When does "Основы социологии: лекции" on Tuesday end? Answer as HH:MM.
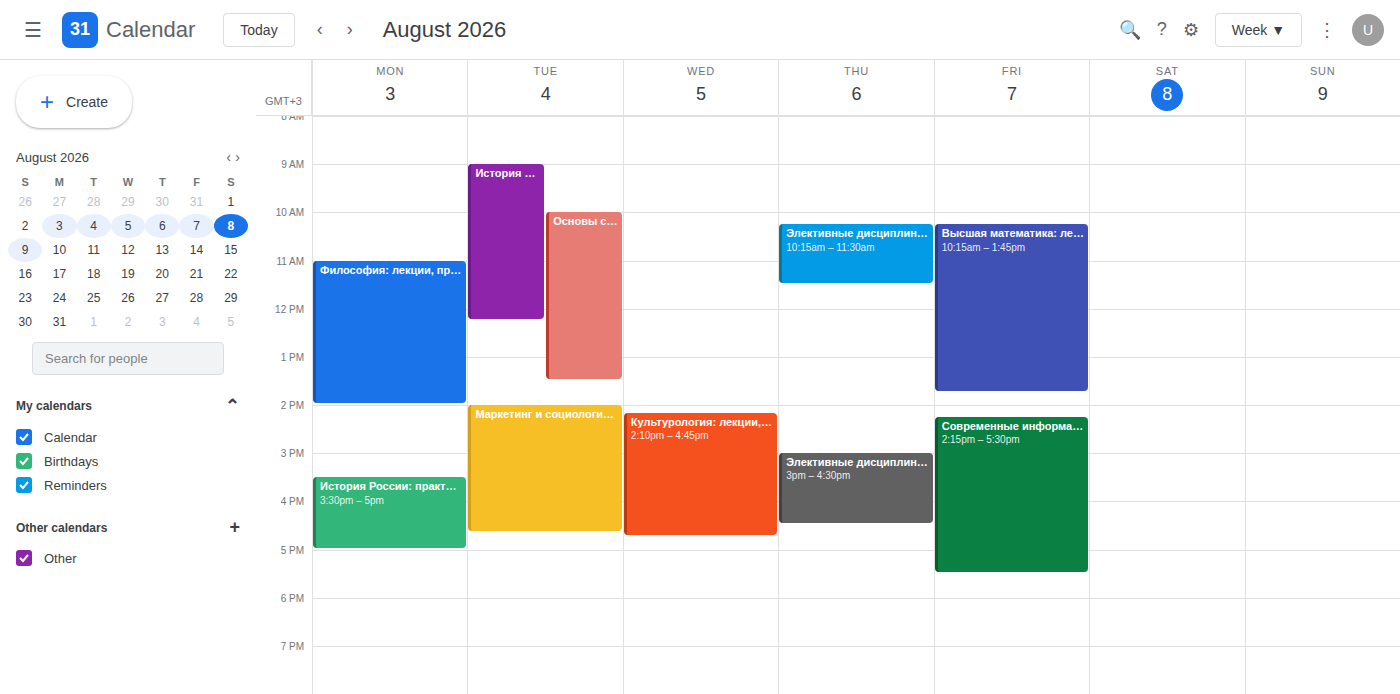
13:30